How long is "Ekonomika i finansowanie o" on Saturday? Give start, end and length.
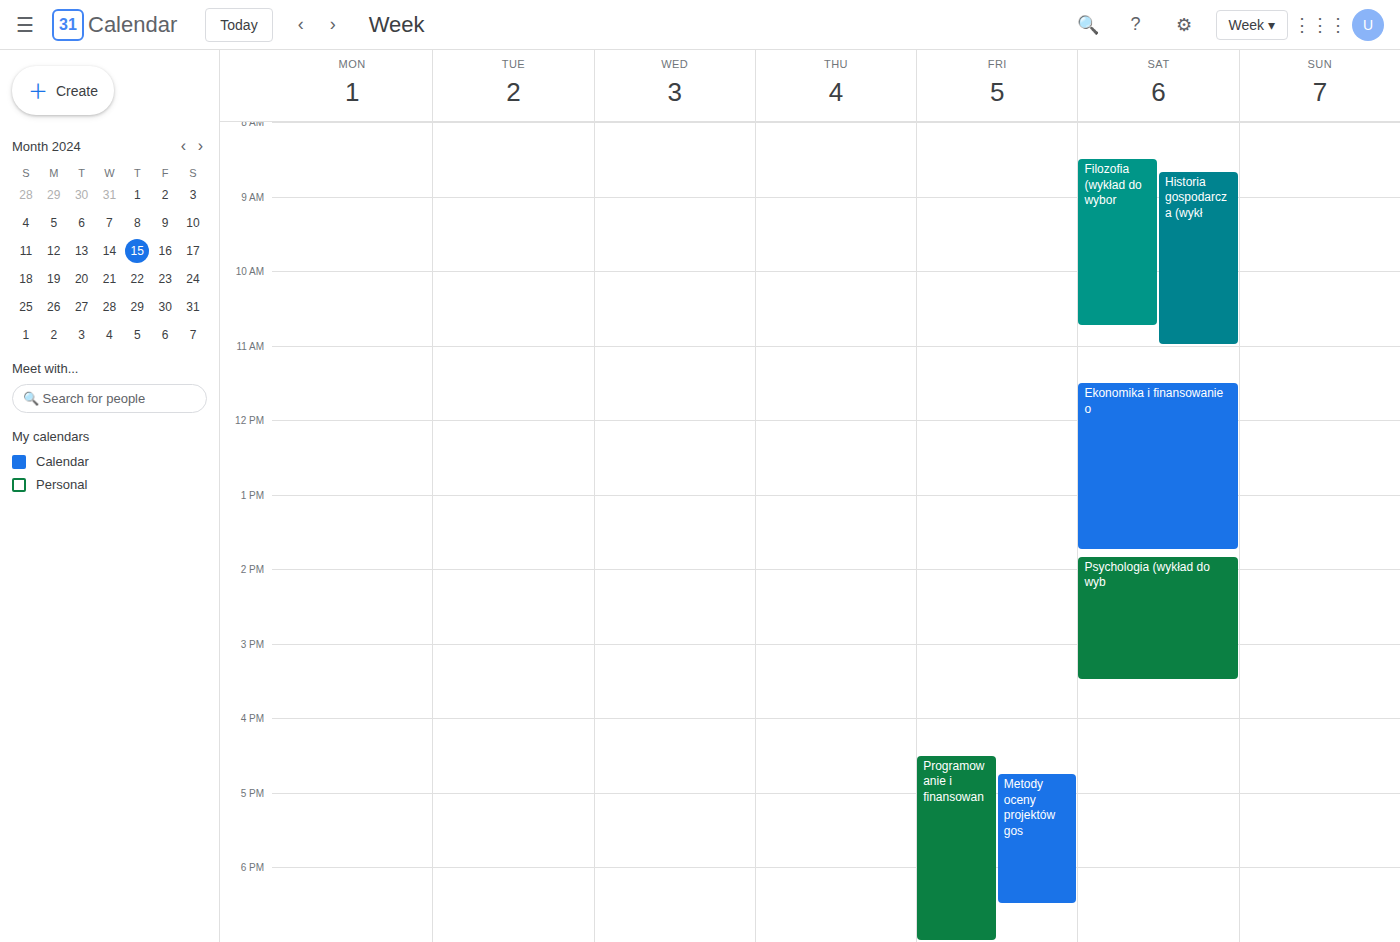
11:30 AM to 1:45 PM, 2 hours 15 minutes